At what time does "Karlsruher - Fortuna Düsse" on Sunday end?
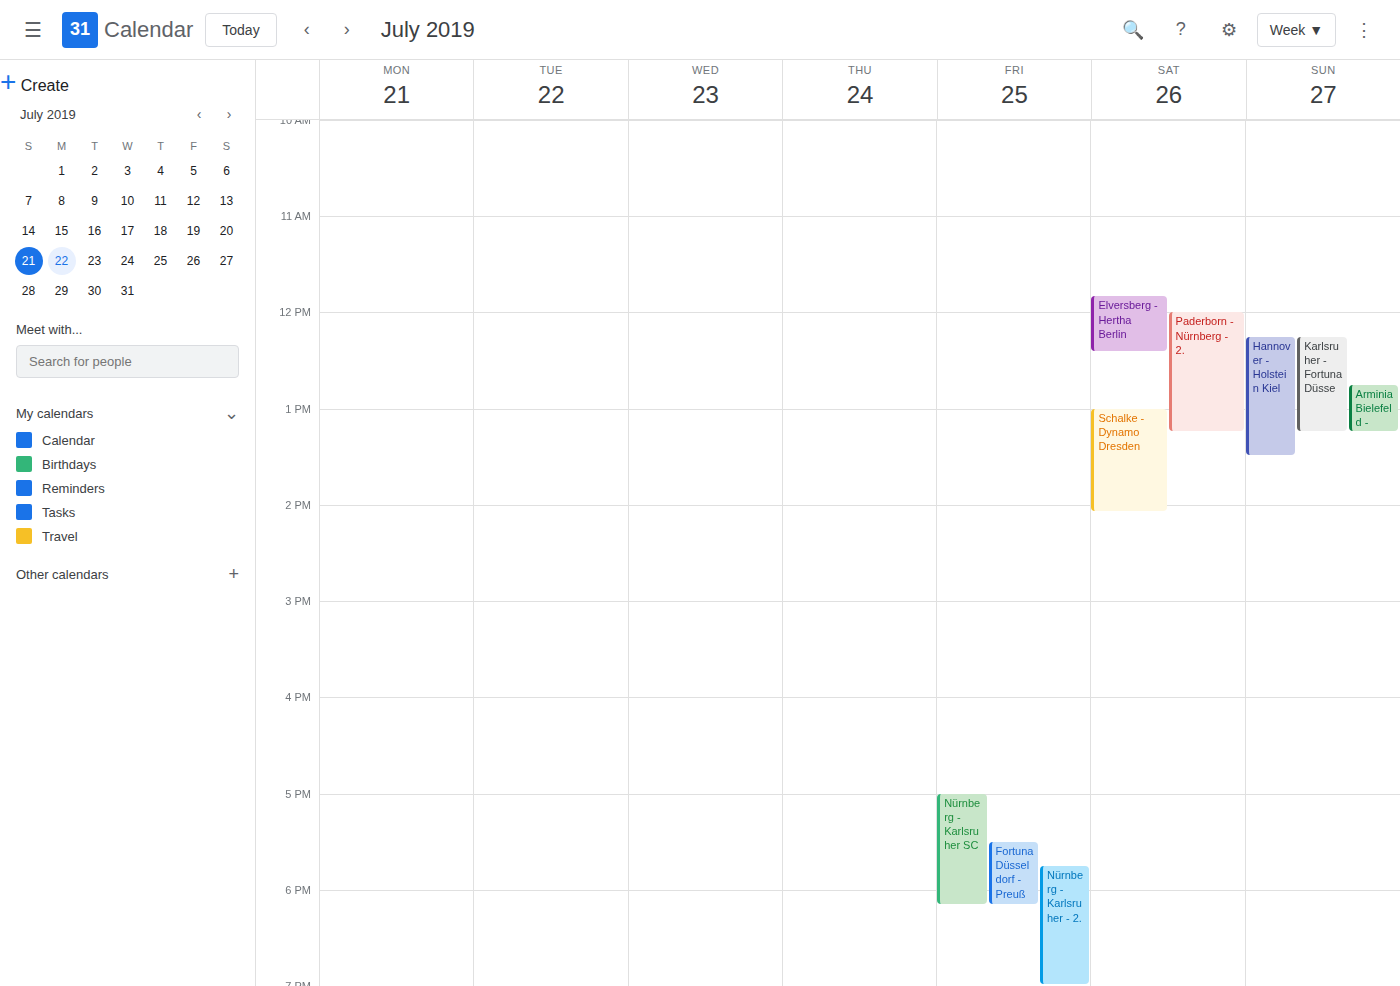
13:15